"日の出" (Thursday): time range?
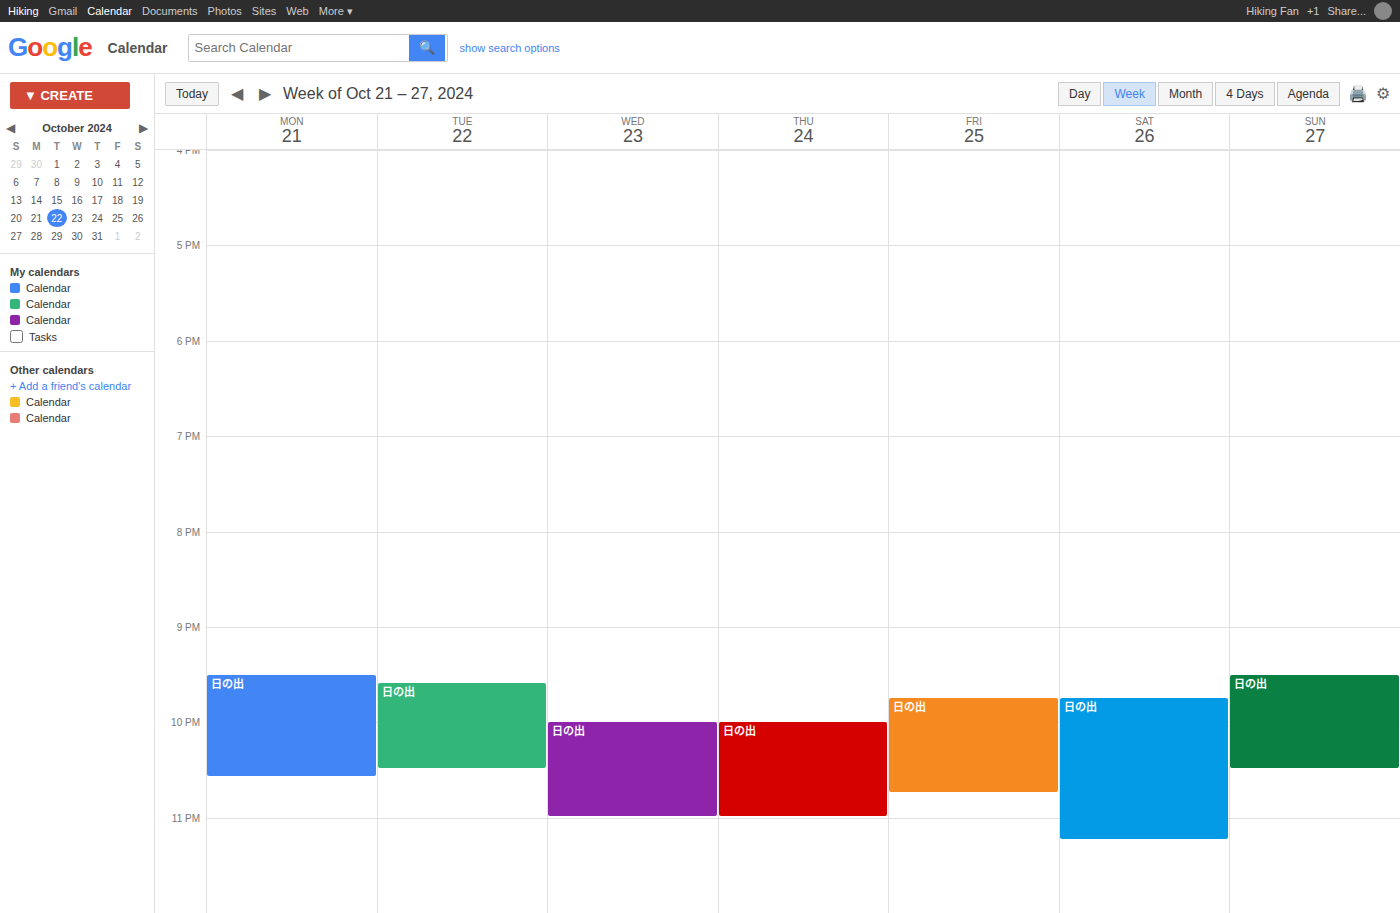
10:00 PM to 11:00 PM